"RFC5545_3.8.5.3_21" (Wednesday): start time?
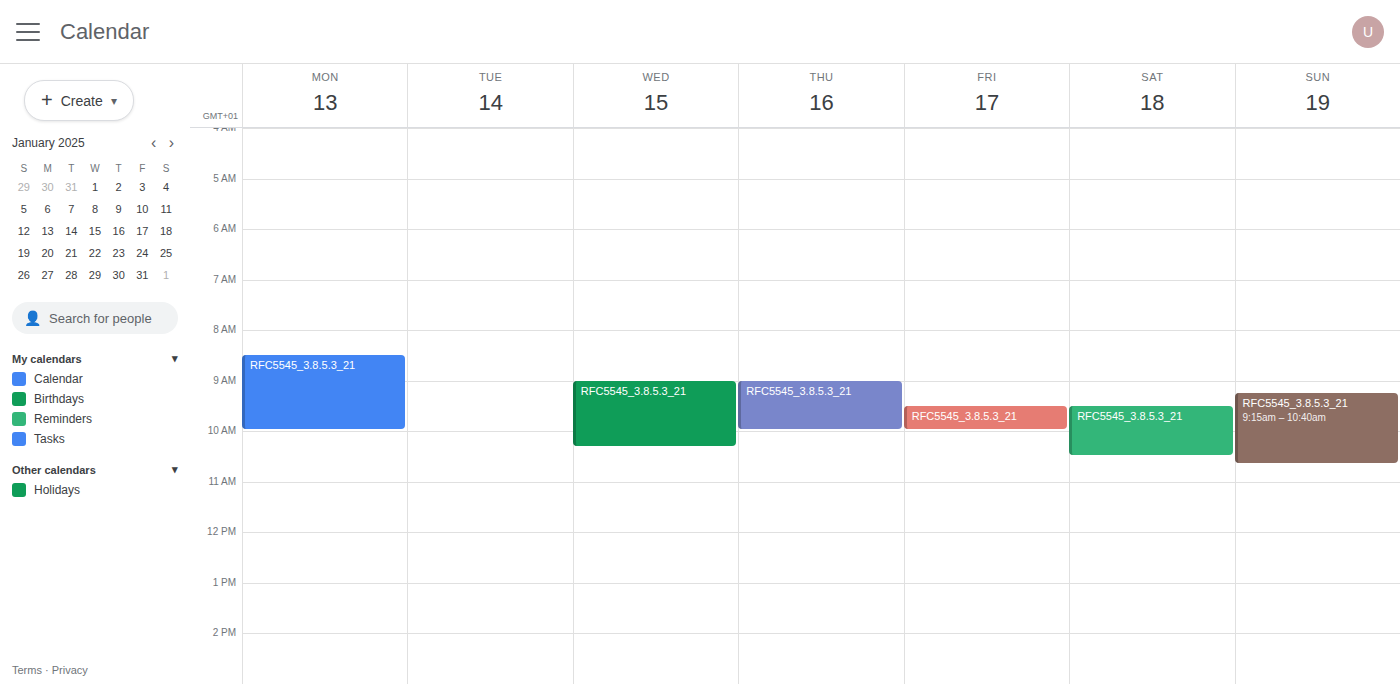
9:00 AM